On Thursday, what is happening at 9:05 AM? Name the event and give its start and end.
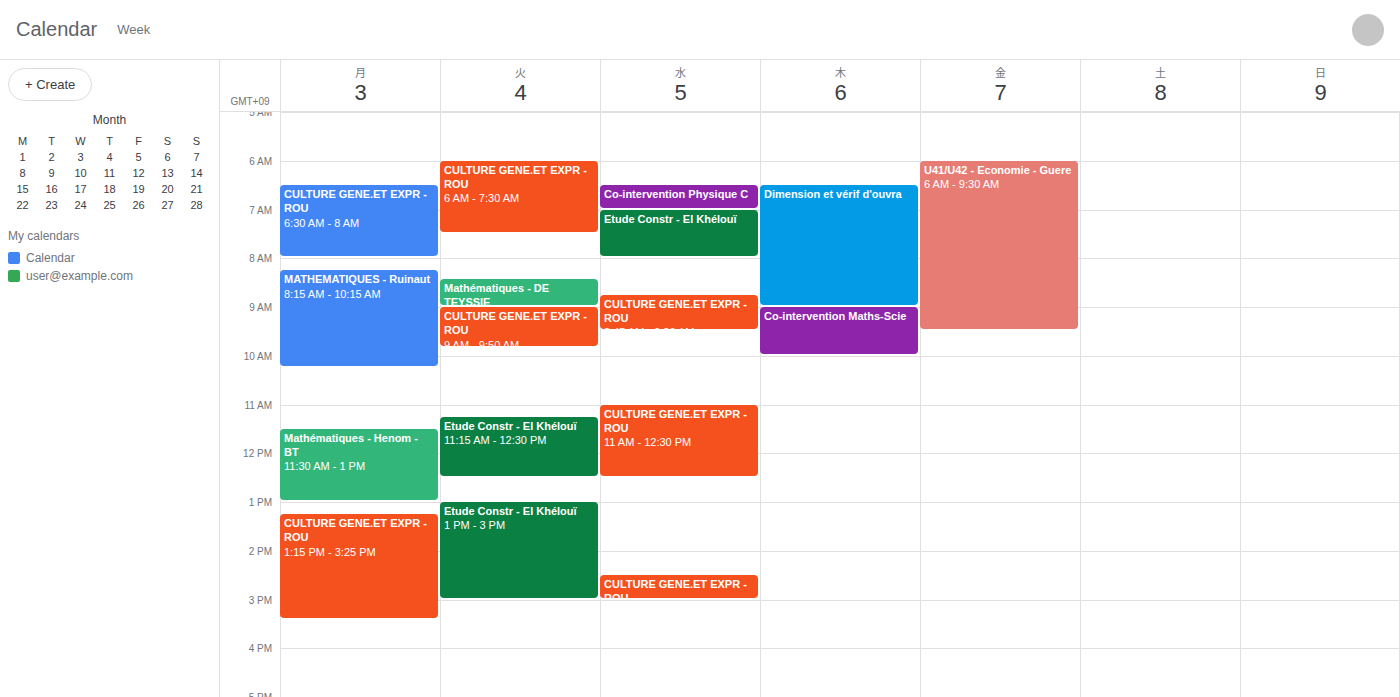
"Co-intervention Maths-Scie", 9:00 AM to 10:00 AM